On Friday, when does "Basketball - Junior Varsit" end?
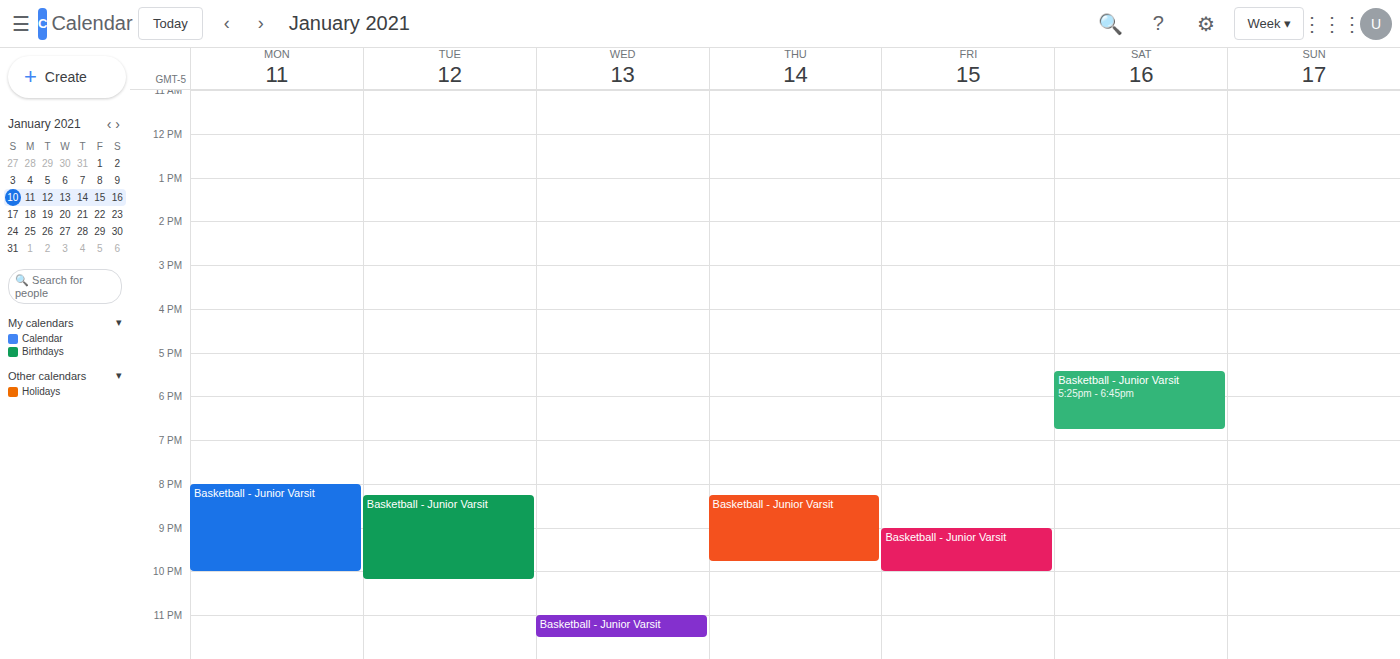
10:00 PM